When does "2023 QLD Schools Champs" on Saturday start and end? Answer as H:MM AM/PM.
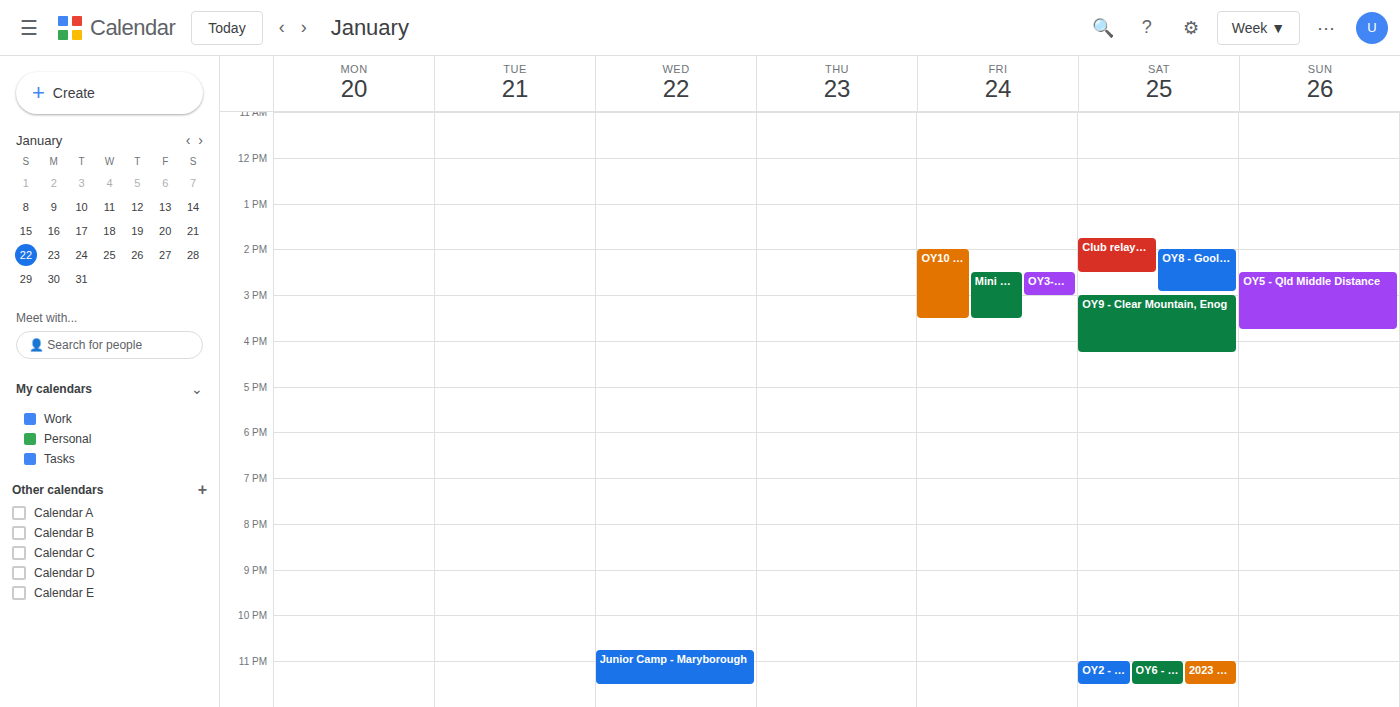
11:00 PM to 11:30 PM